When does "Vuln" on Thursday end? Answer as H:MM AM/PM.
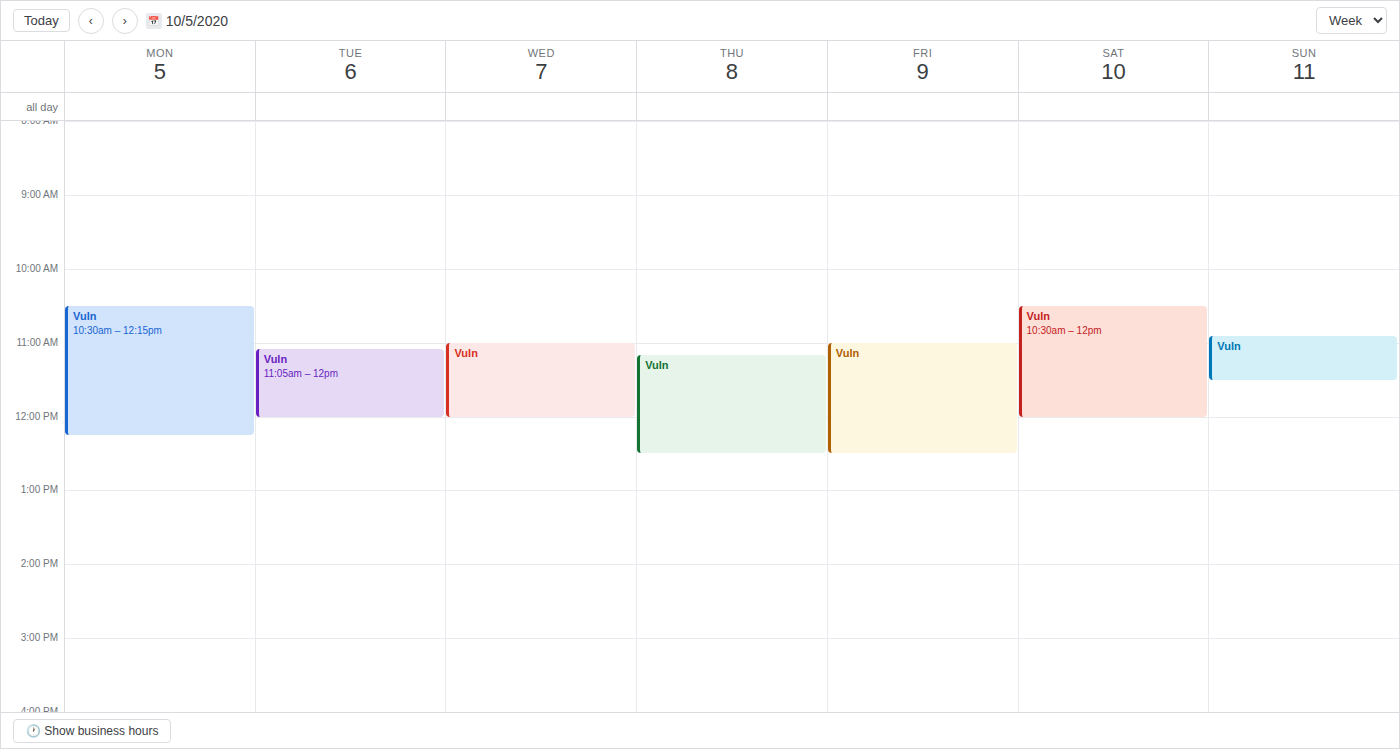
12:30 PM